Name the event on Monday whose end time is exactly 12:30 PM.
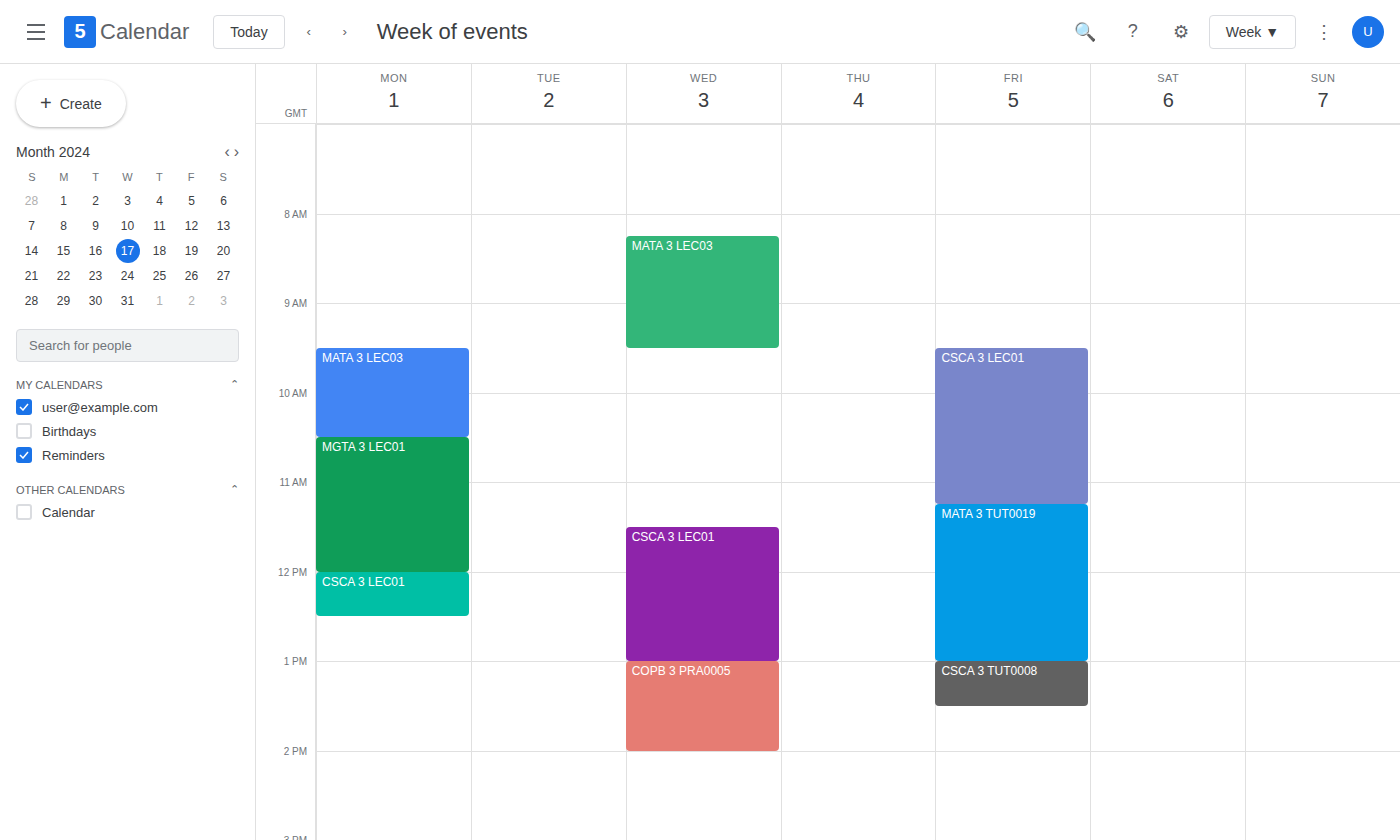
"CSCA 3 LEC01"